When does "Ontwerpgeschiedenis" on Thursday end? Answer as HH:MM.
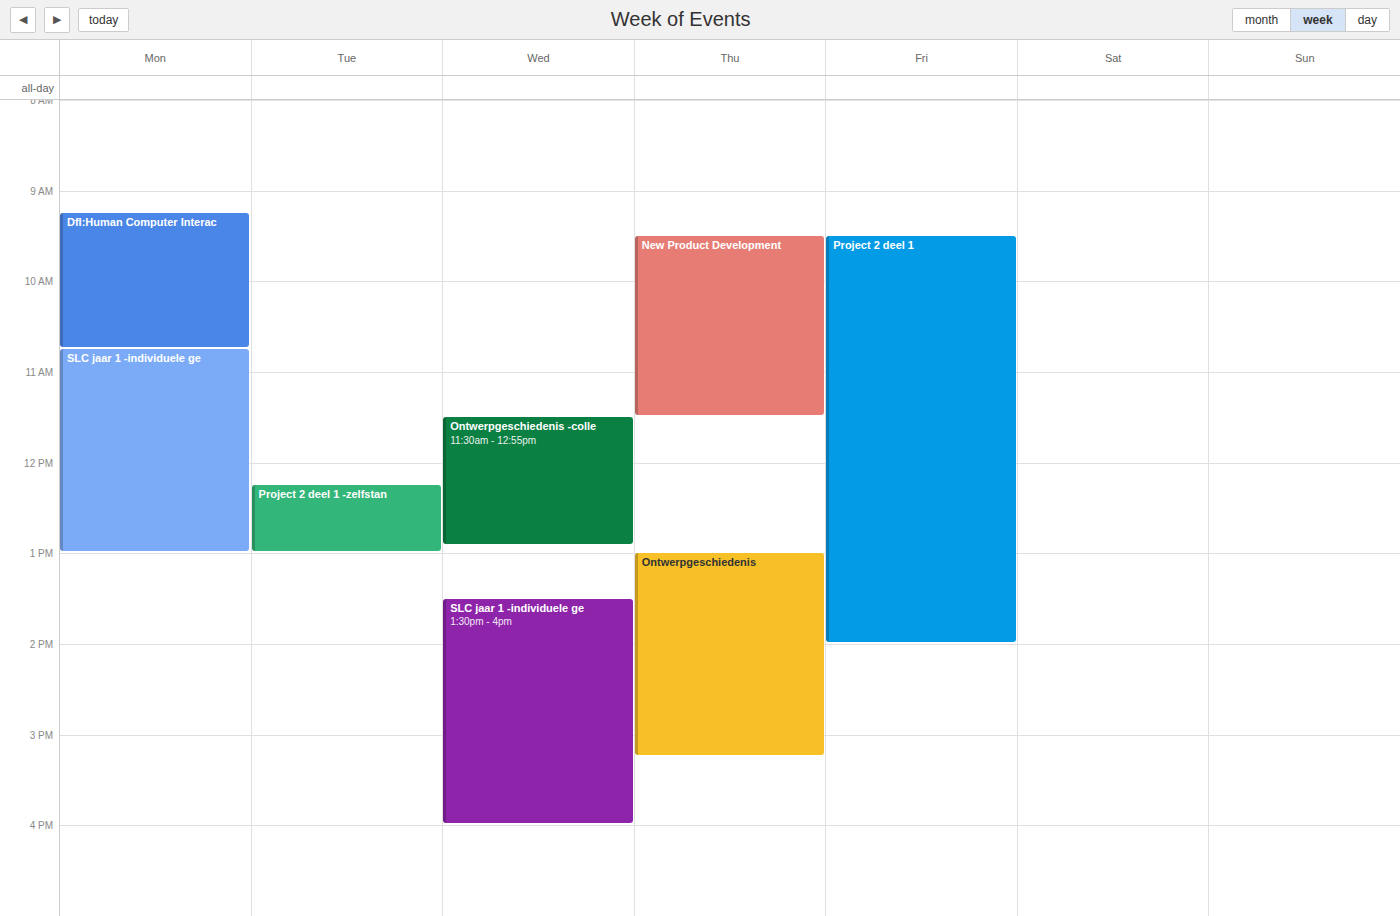
15:15